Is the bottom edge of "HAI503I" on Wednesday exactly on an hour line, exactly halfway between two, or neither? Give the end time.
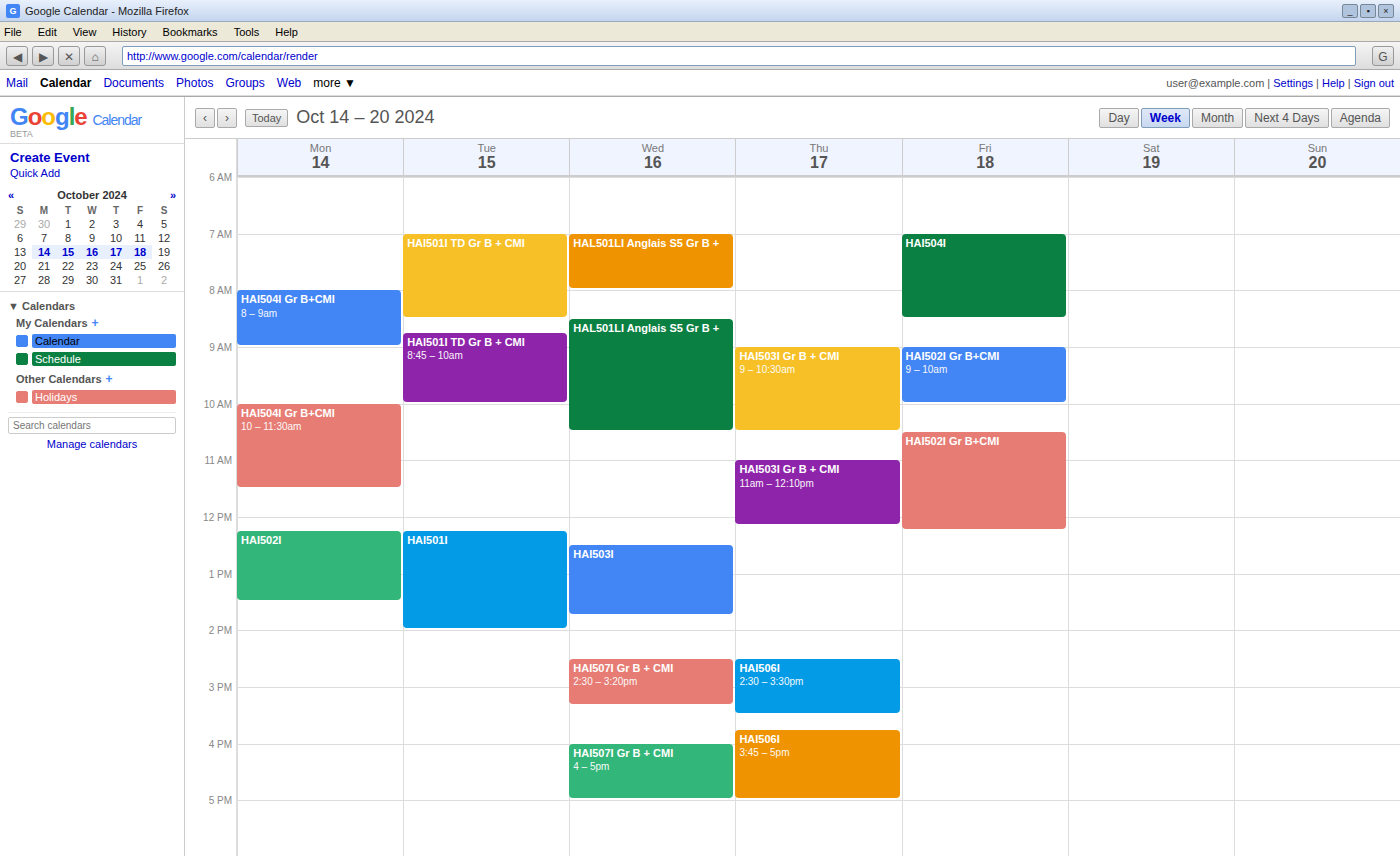
1:45 PM -- neither: three quarters of the way from the 1 PM line to the 2 PM line.